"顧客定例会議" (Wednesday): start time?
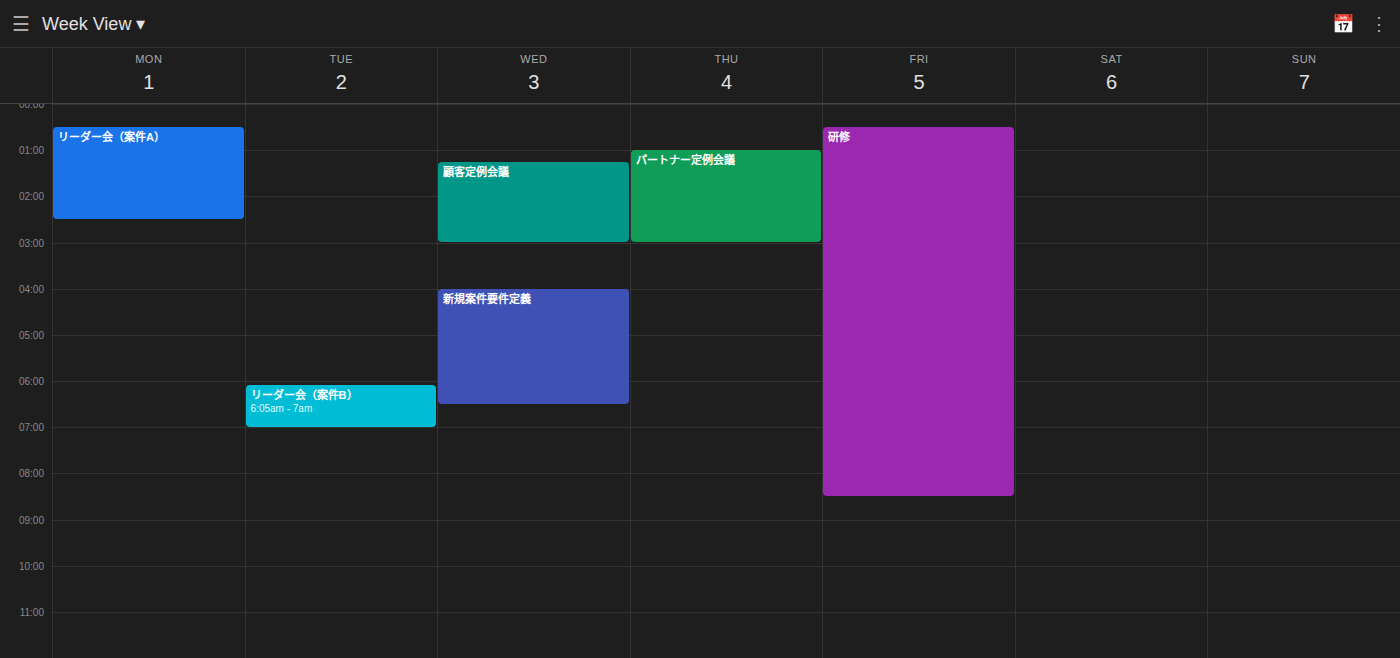
1:15 AM